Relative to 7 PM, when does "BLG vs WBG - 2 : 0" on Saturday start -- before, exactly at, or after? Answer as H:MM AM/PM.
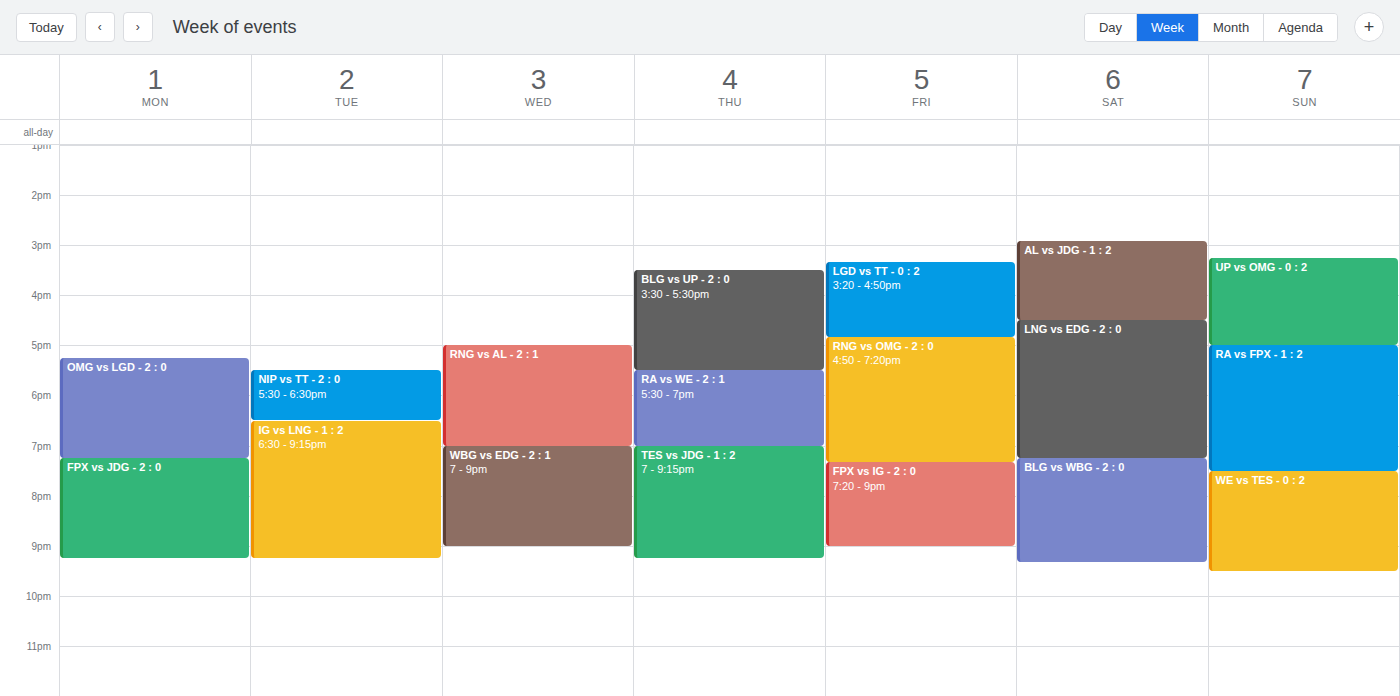
7:15 PM -- after 7 PM, 15 minutes below the 7 PM line.